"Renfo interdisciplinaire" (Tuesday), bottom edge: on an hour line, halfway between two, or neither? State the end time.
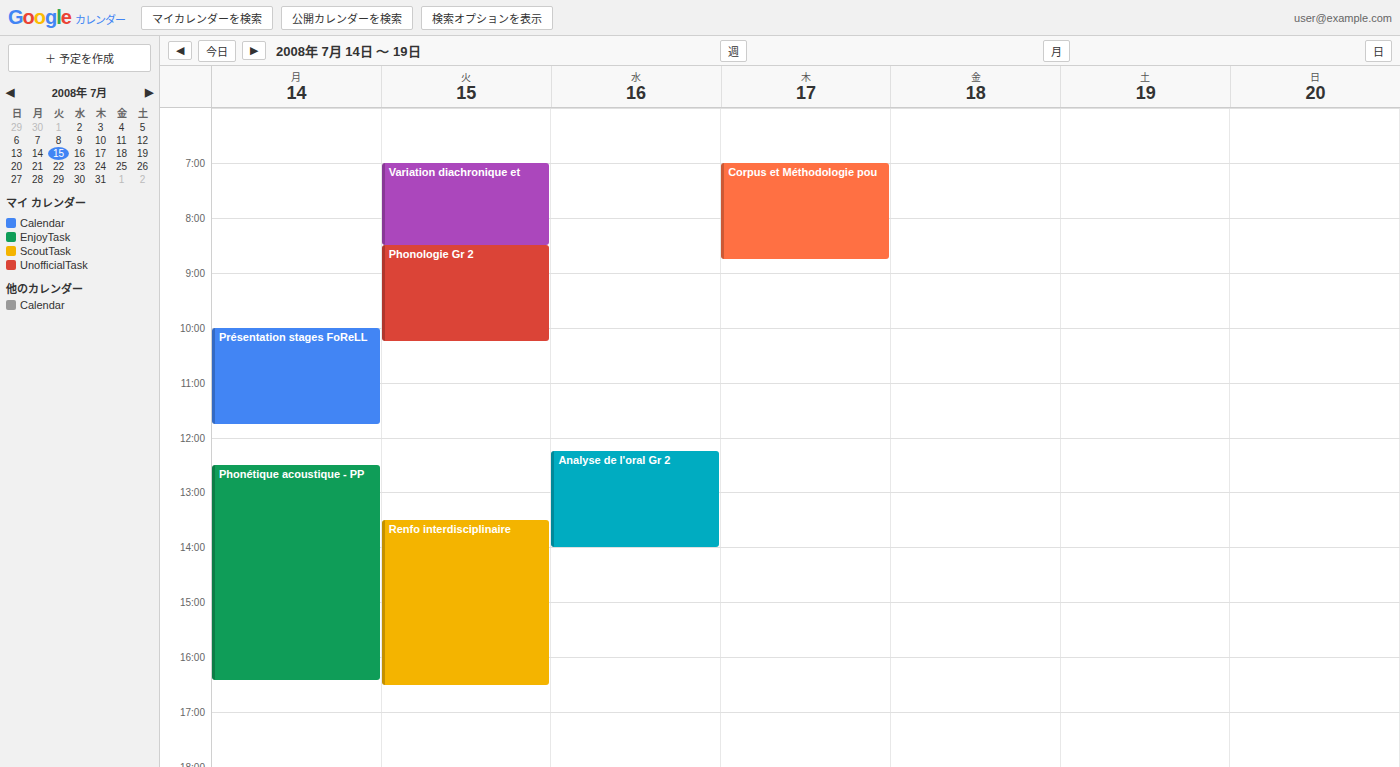
4:30 PM -- halfway between the 4 PM and 5 PM lines.